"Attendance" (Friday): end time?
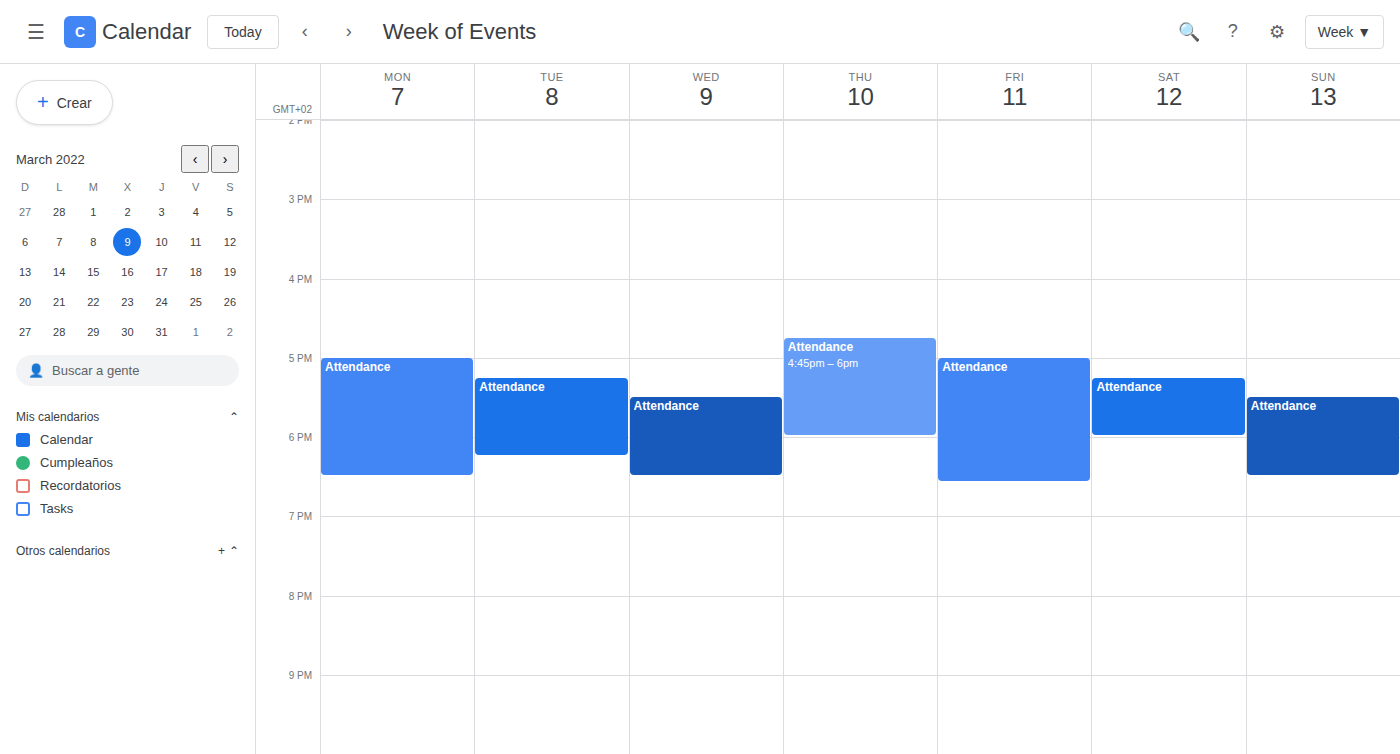
6:35 PM